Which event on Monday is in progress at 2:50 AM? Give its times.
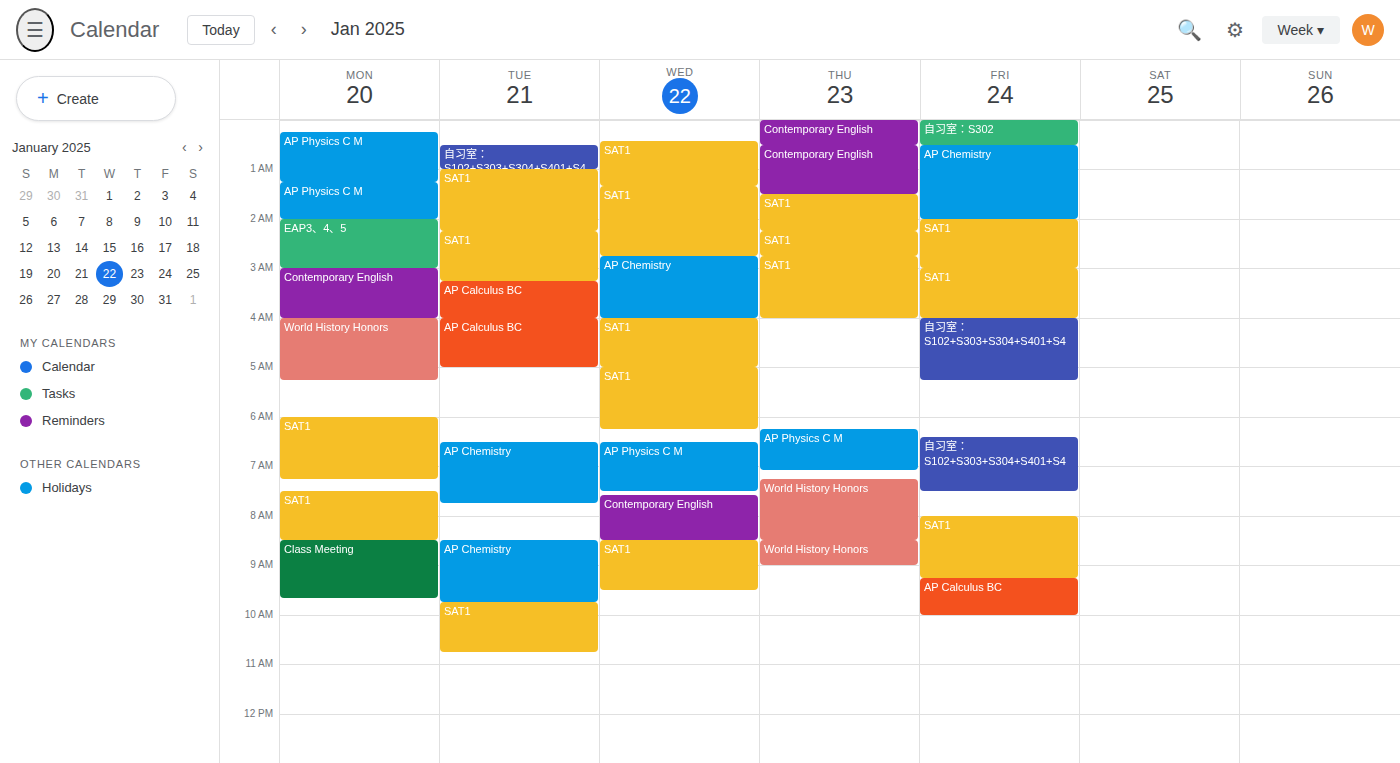
"EAP3、4、5", 2:00 AM to 3:00 AM